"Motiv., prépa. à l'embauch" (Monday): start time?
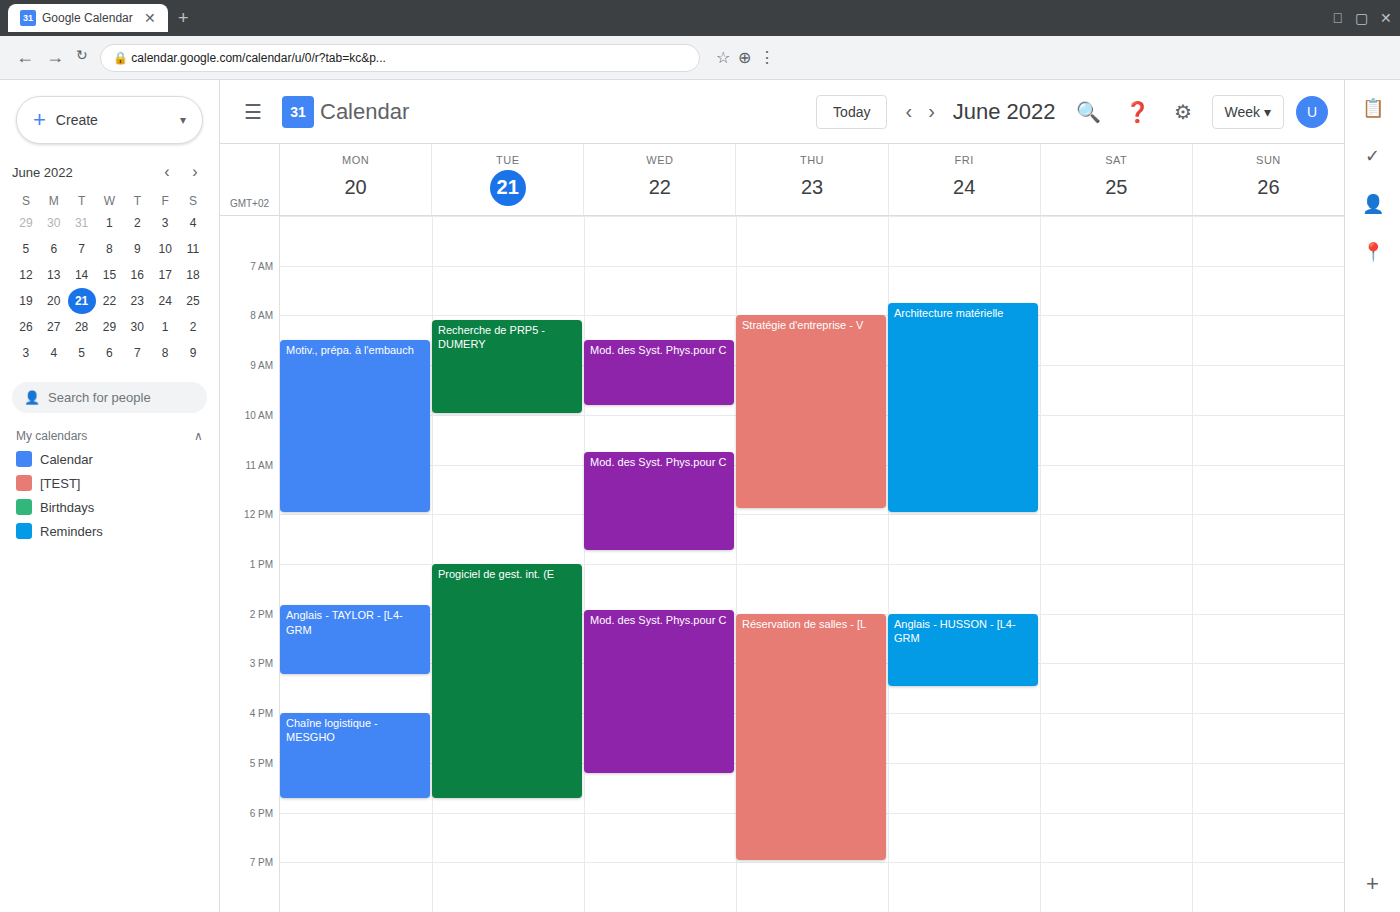
8:30 AM